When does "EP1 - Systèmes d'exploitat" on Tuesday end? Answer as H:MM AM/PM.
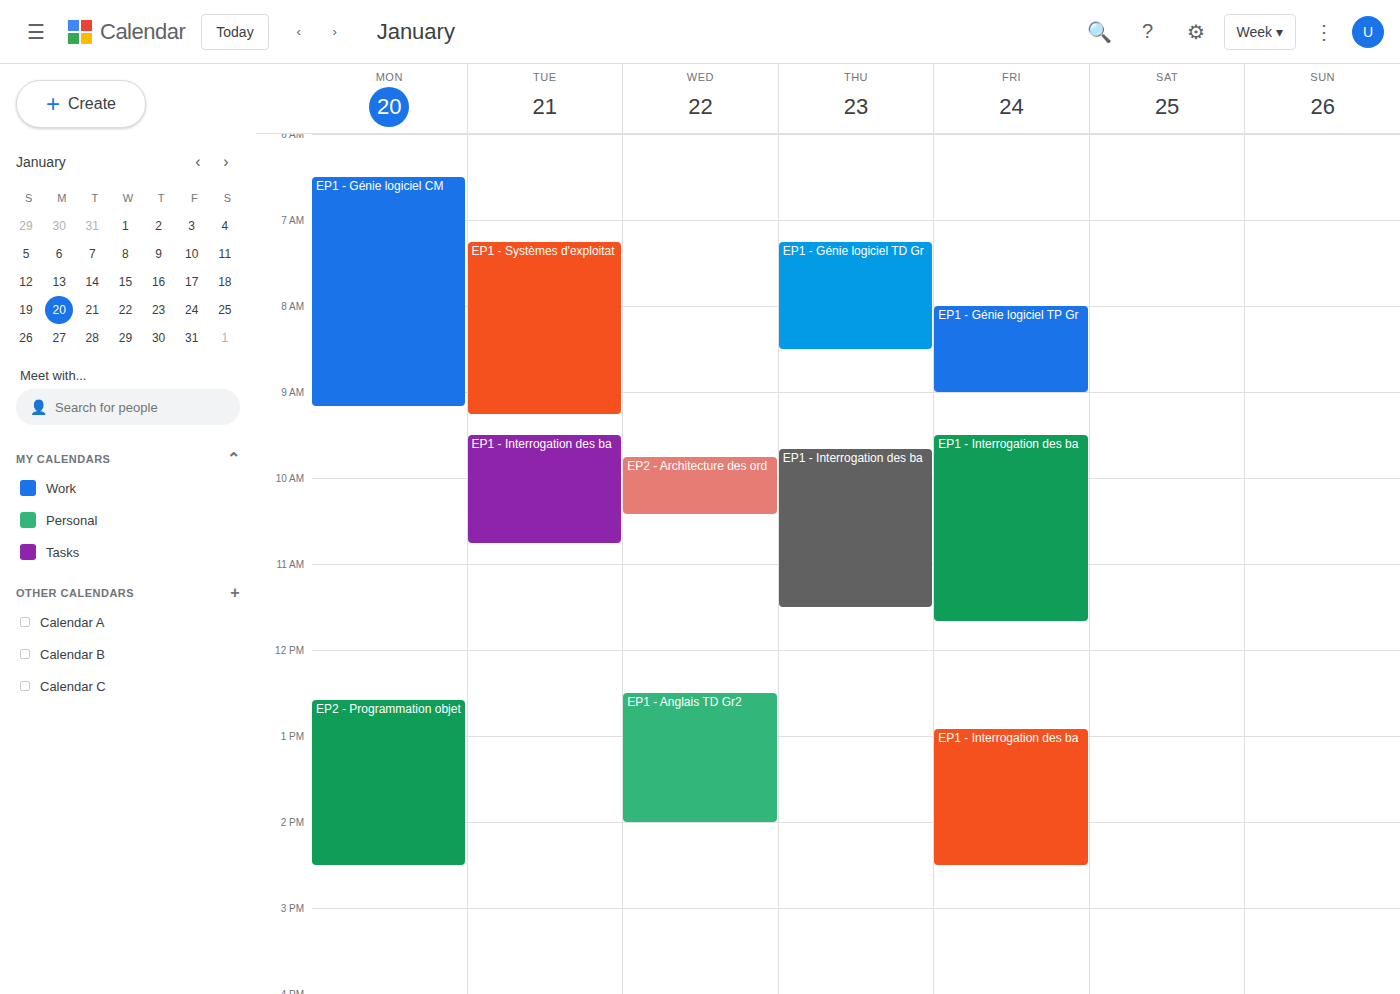
9:15 AM